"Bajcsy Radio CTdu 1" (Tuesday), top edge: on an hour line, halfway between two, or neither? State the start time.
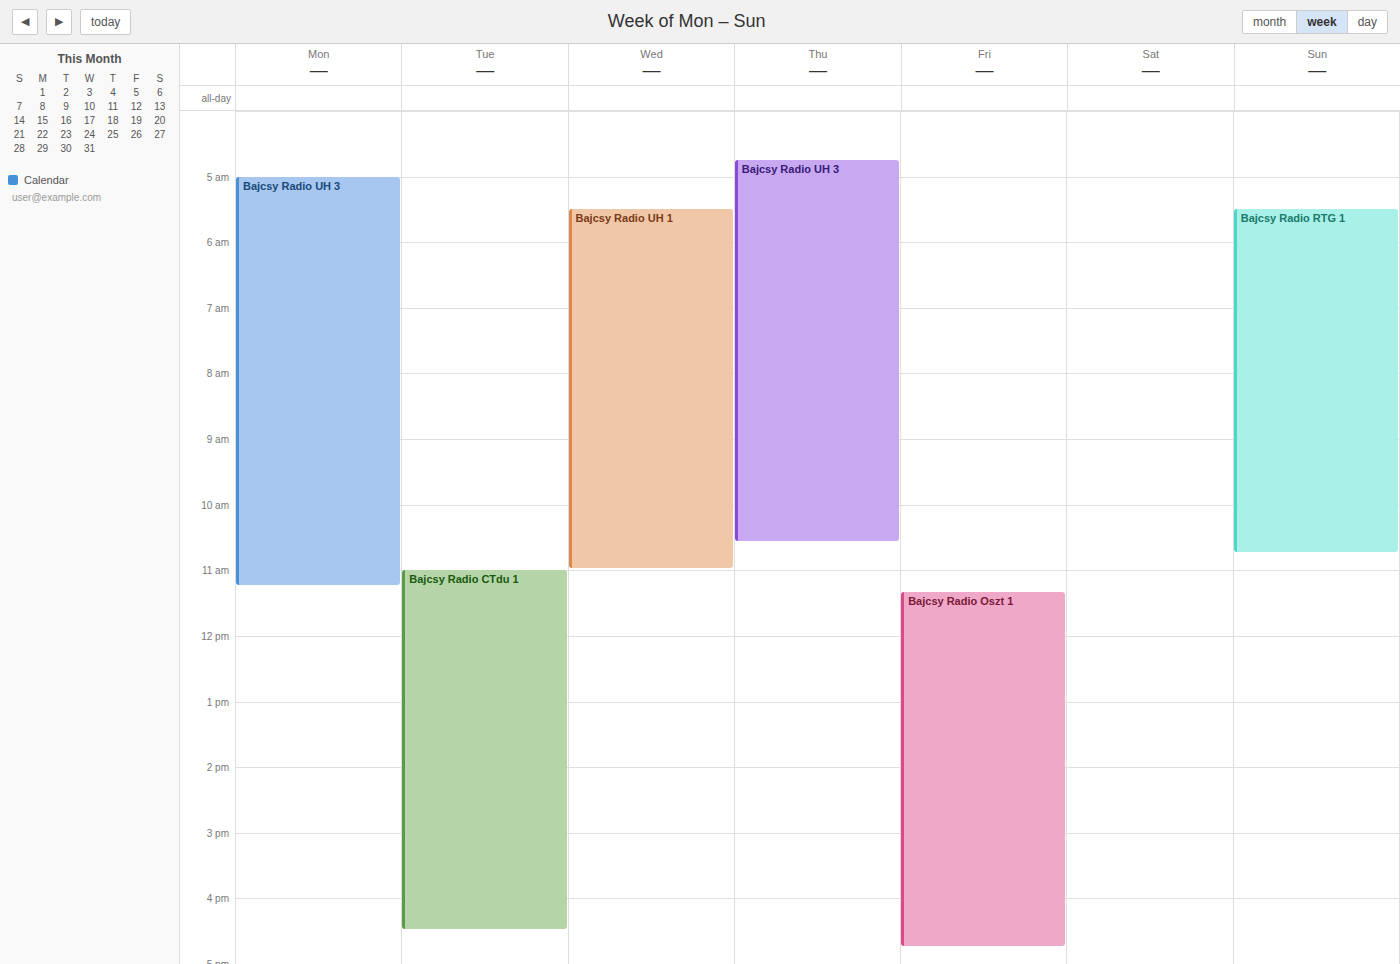
11:00 AM -- exactly on the 11 AM line.